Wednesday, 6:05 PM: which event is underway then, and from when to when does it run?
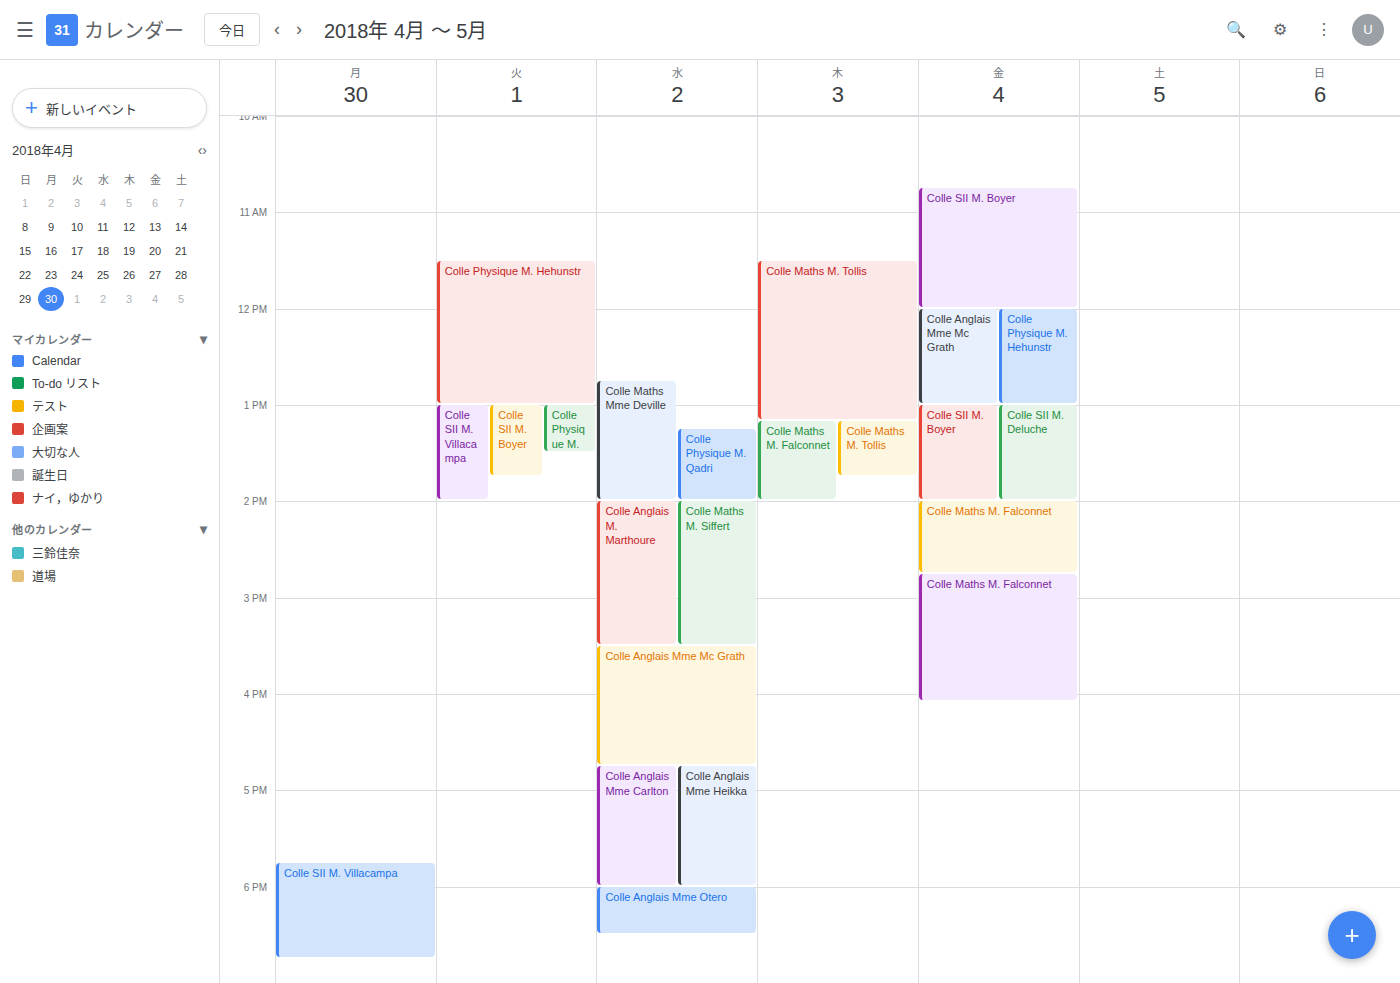
"Colle Anglais Mme Otero", 6:00 PM to 6:30 PM